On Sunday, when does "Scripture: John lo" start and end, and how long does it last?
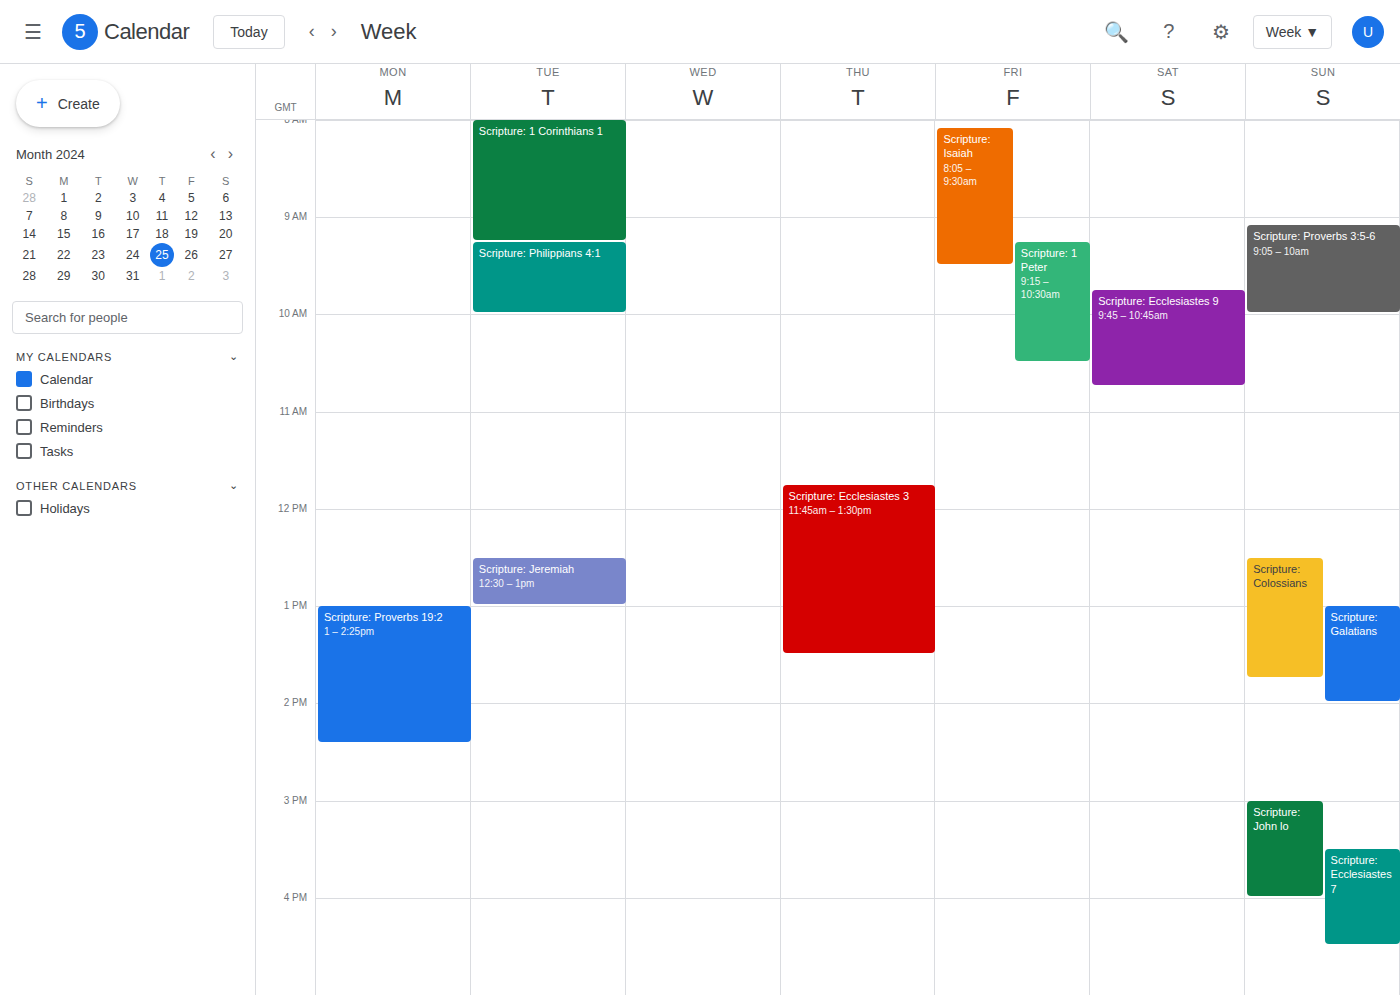
3:00 PM to 4:00 PM, 1 hour